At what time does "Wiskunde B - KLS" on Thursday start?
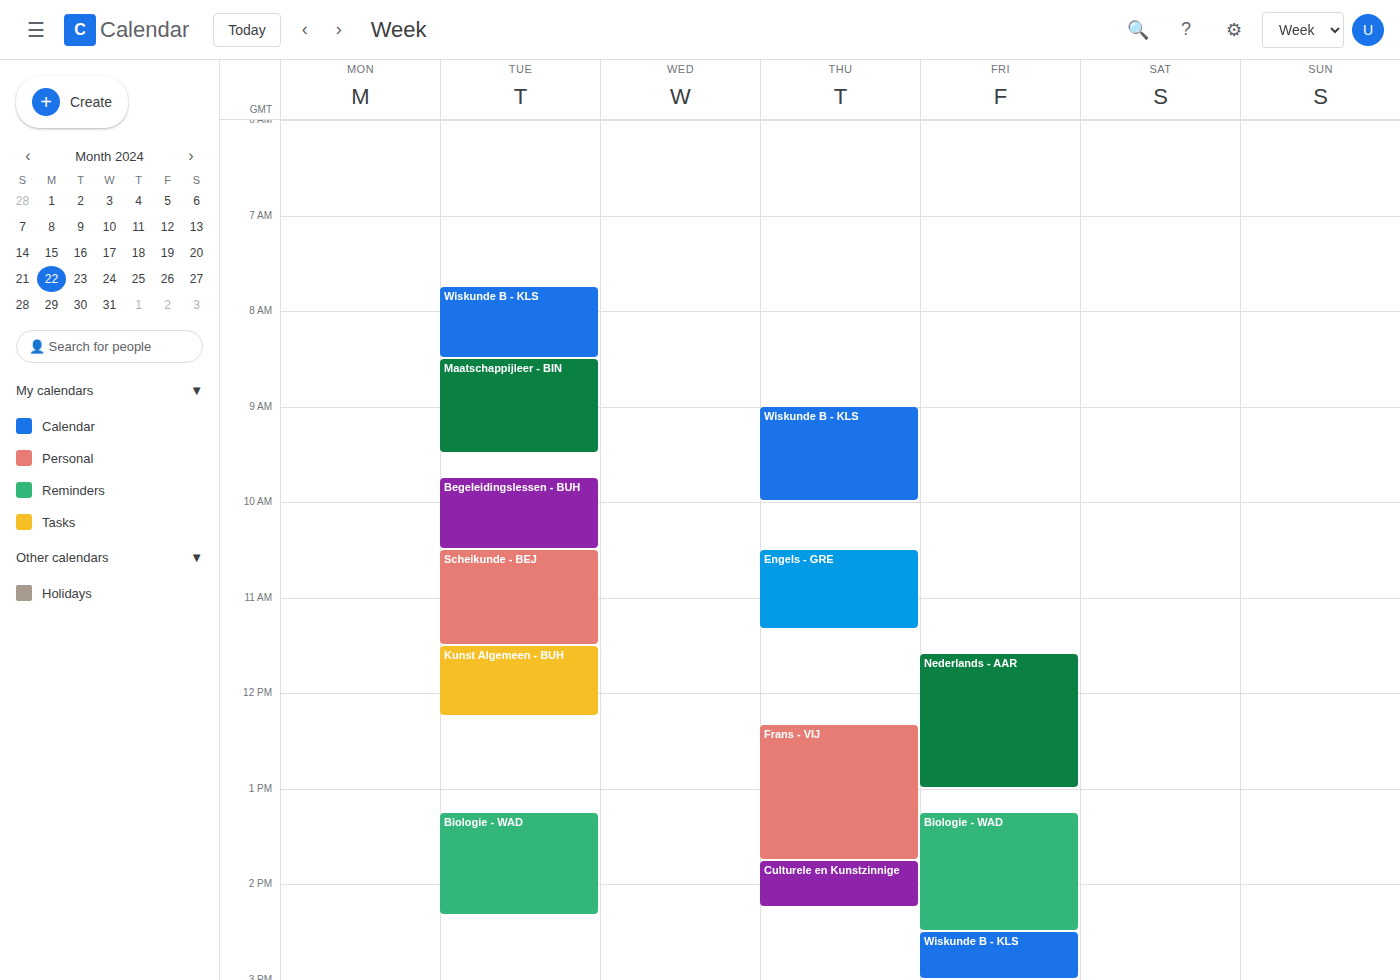
9:00 AM